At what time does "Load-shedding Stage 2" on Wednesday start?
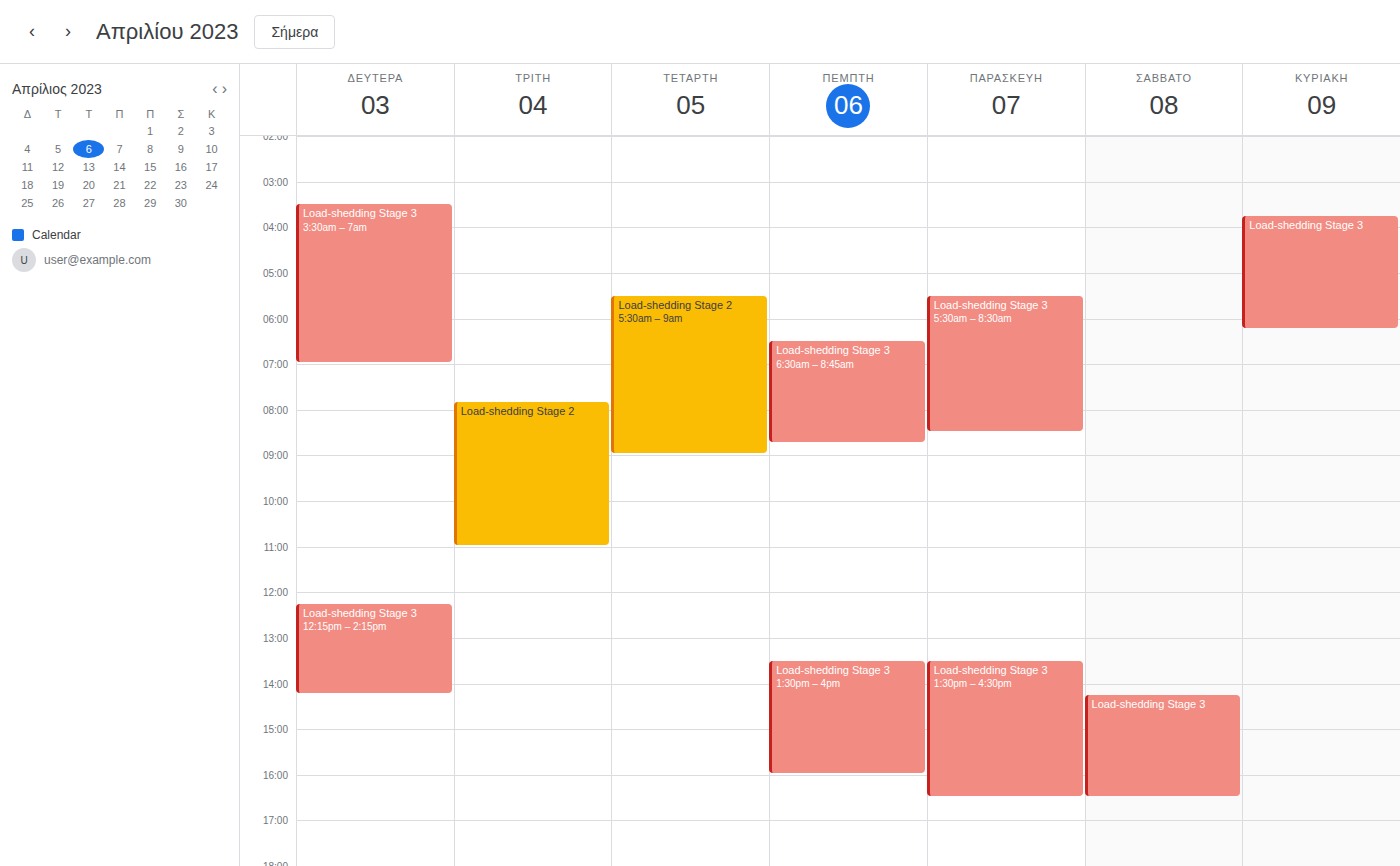
5:30 AM